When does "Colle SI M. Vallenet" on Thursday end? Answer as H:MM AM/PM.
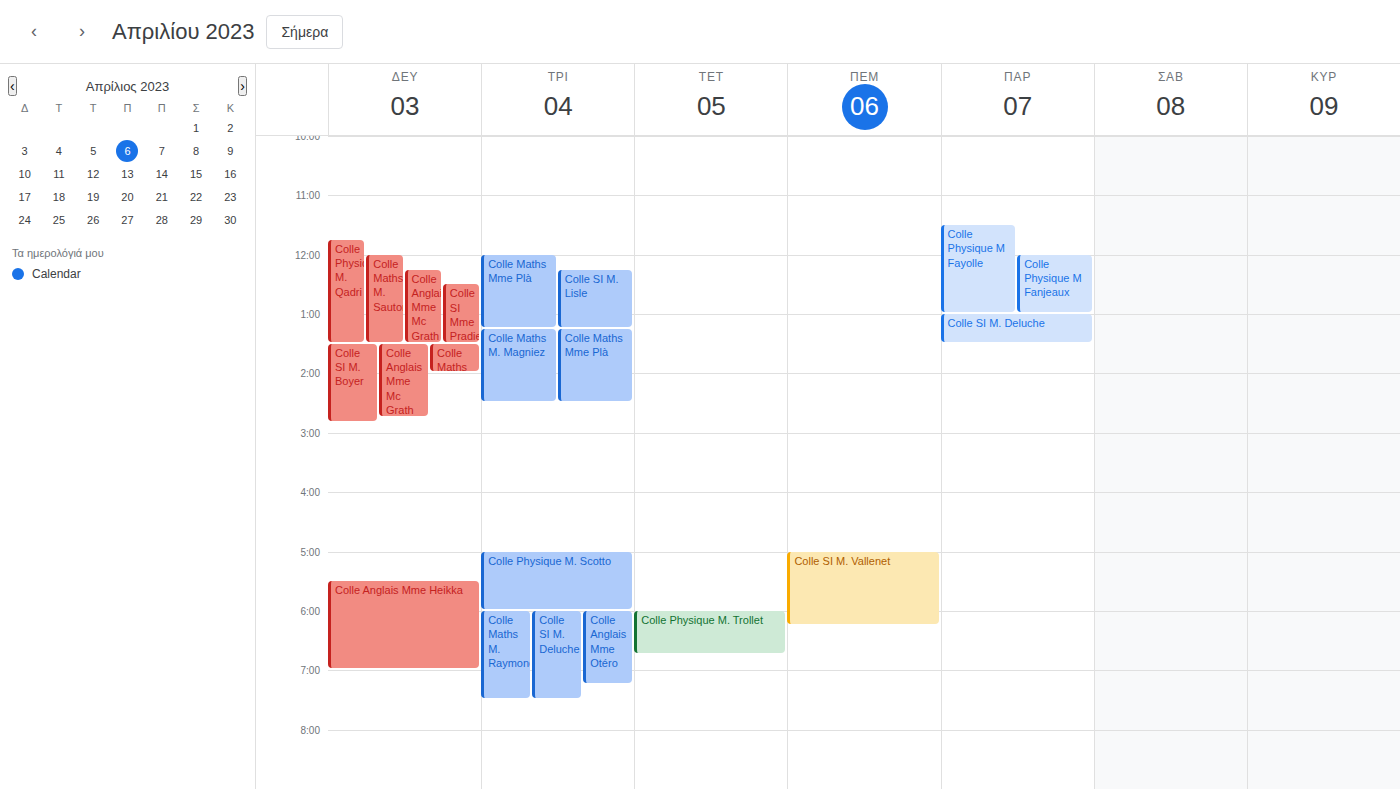
6:15 PM